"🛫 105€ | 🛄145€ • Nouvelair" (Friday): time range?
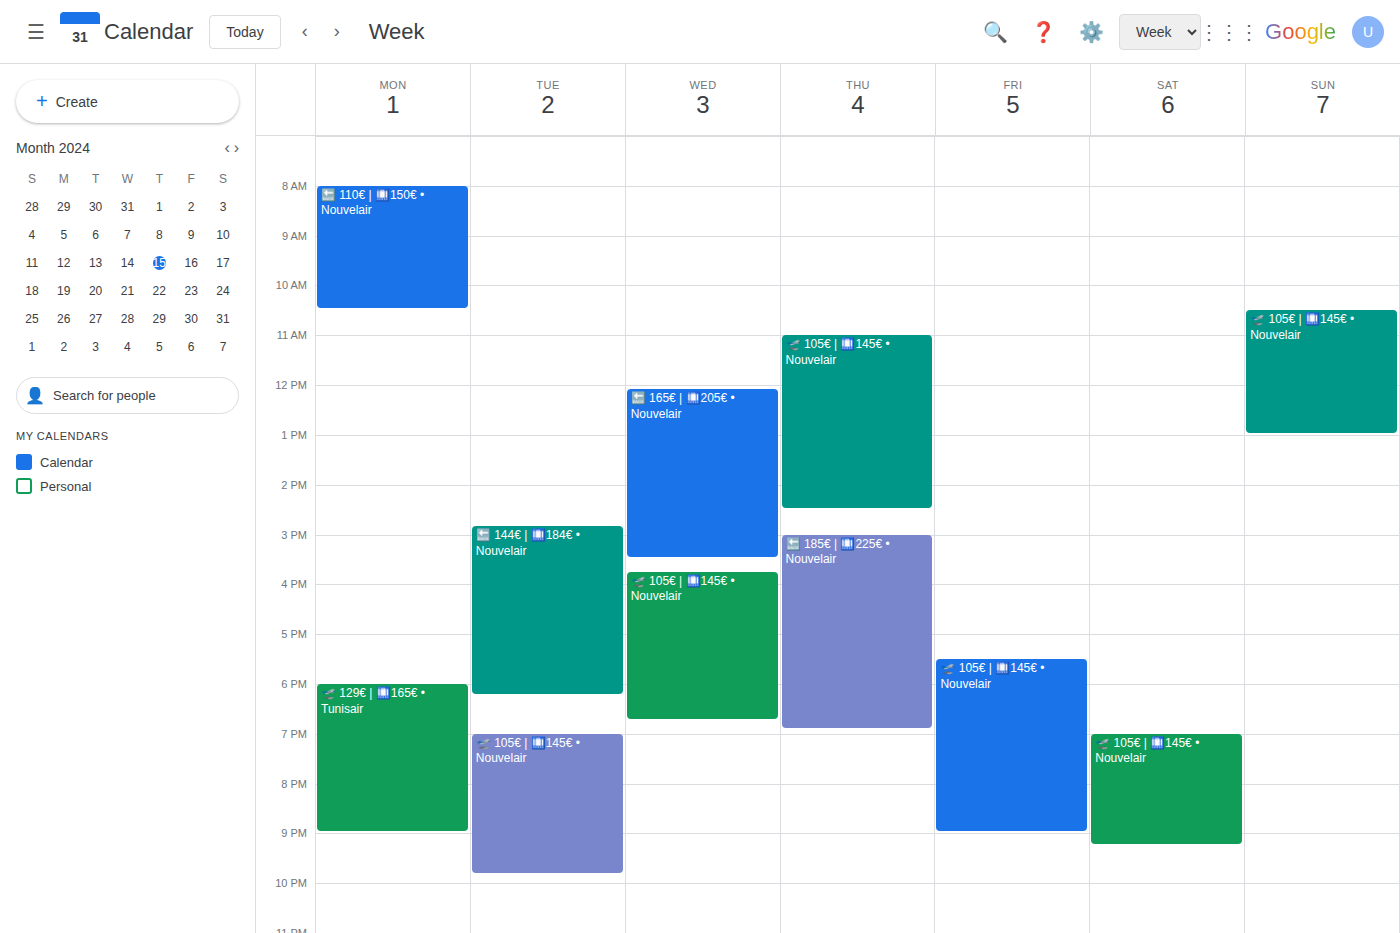
5:30 PM to 9:00 PM